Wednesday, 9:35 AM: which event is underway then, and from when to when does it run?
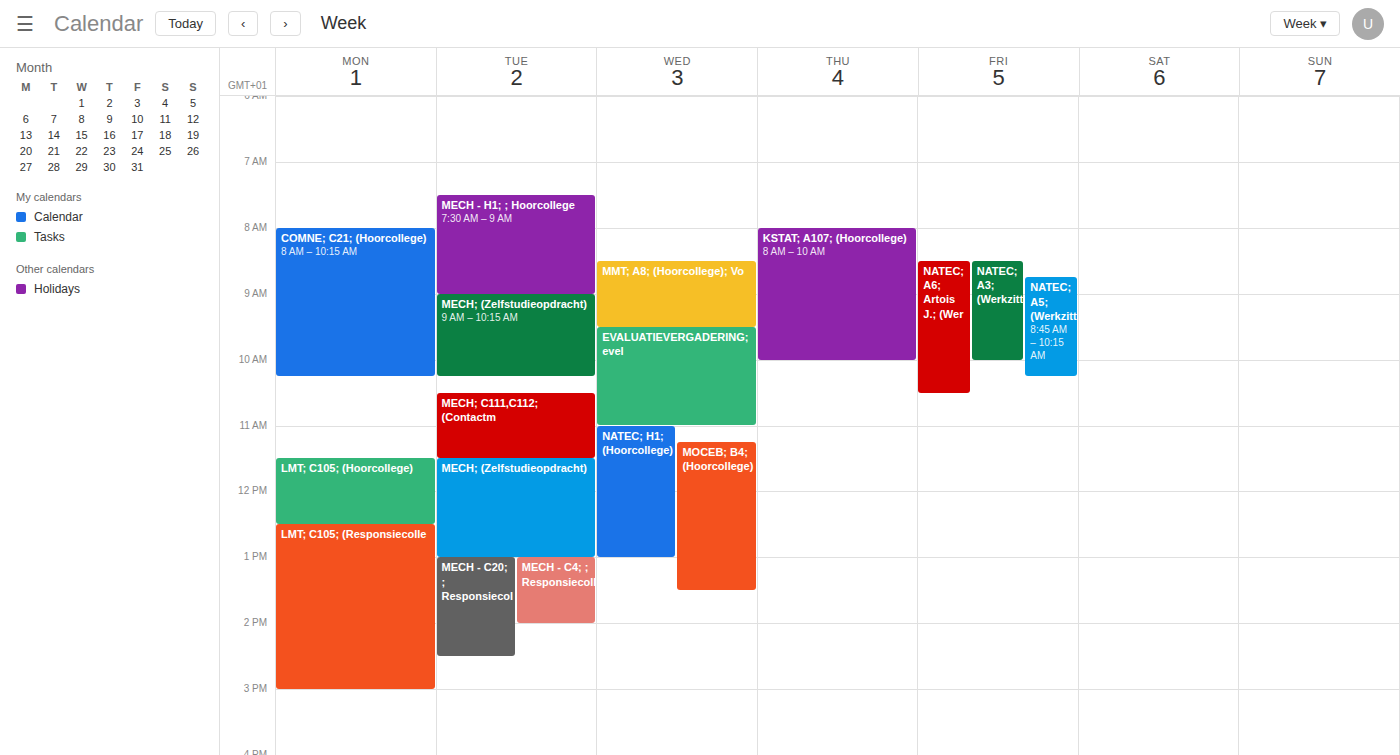
"EVALUATIEVERGADERING; evel", 9:30 AM to 11:00 AM